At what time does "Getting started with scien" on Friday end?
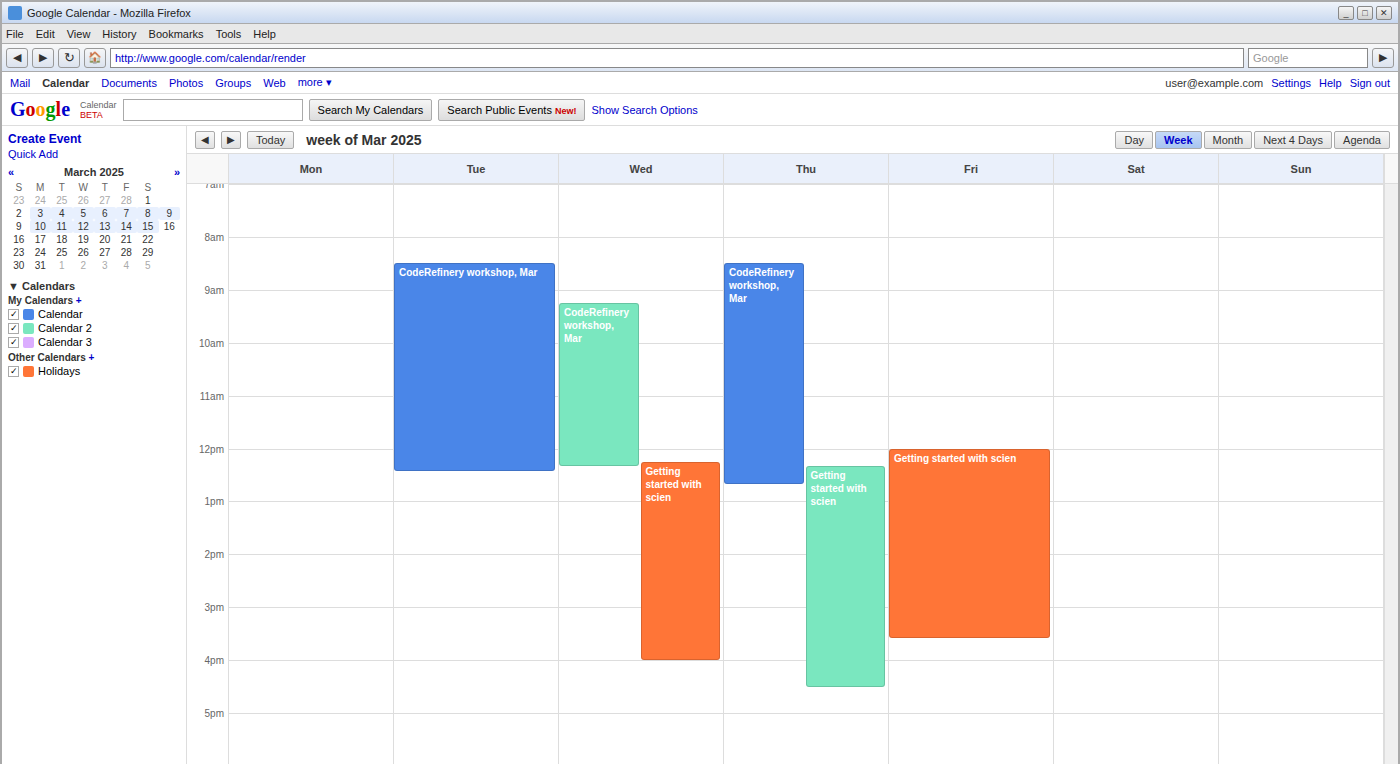
3:35 PM